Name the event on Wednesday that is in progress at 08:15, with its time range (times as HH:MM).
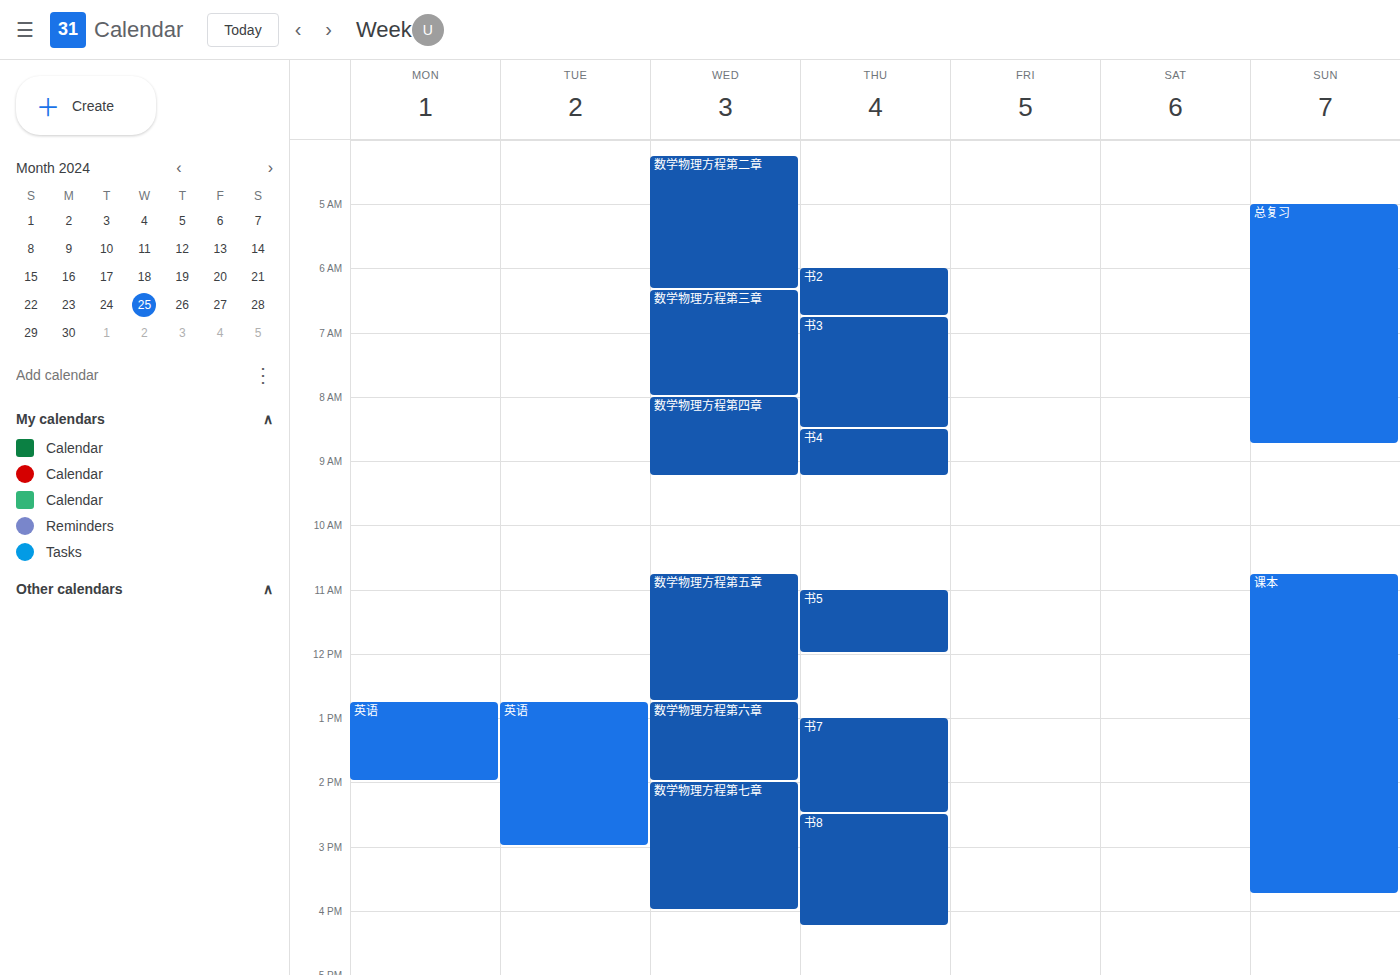
"数学物理方程第四章", 08:00 to 09:15